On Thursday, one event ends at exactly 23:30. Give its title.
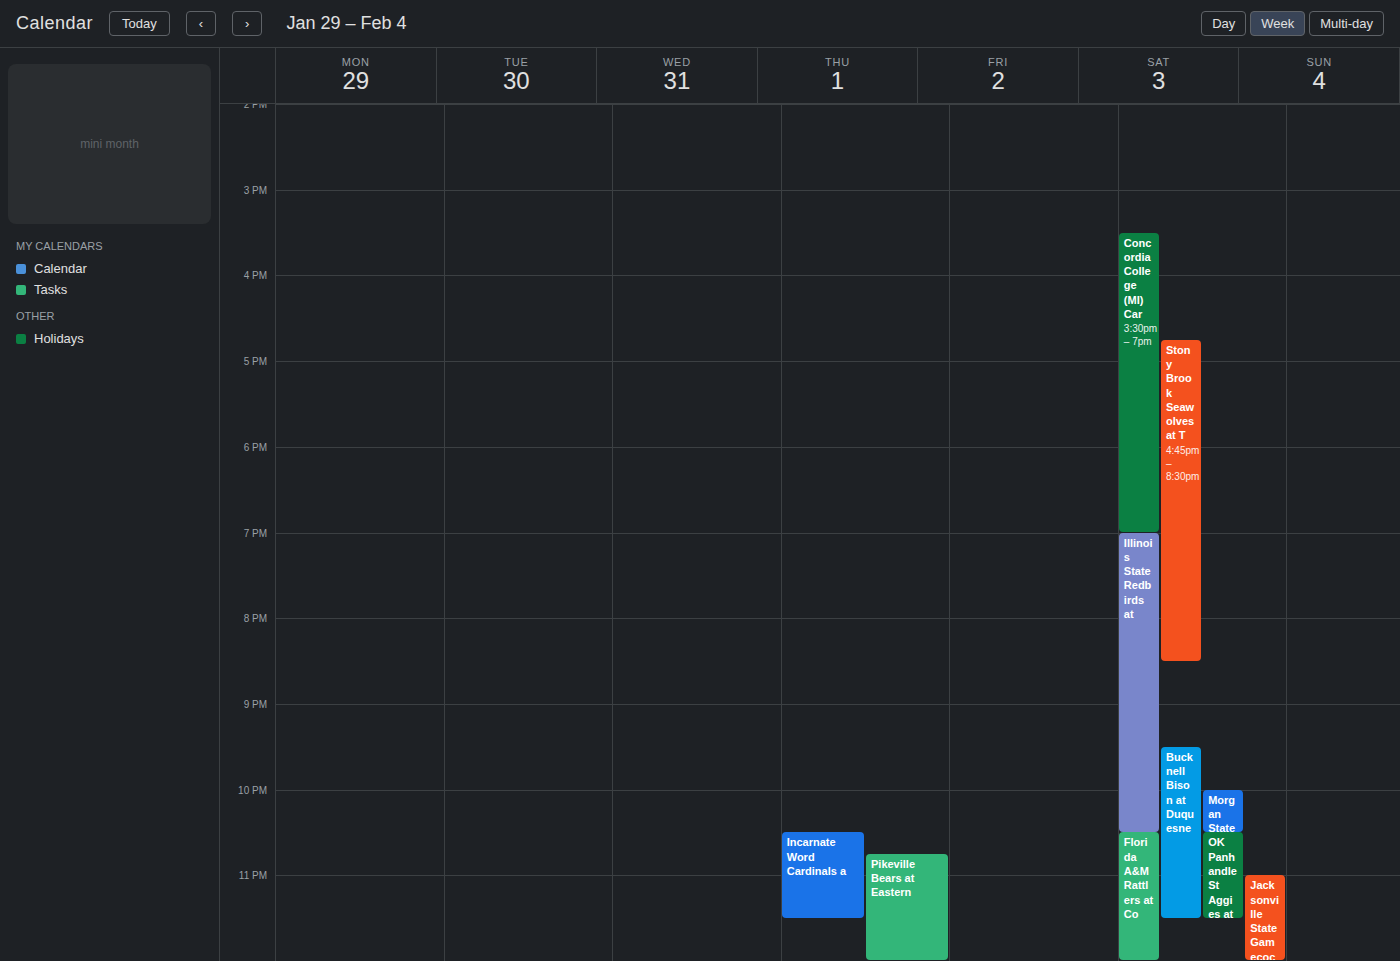
"Incarnate Word Cardinals a"